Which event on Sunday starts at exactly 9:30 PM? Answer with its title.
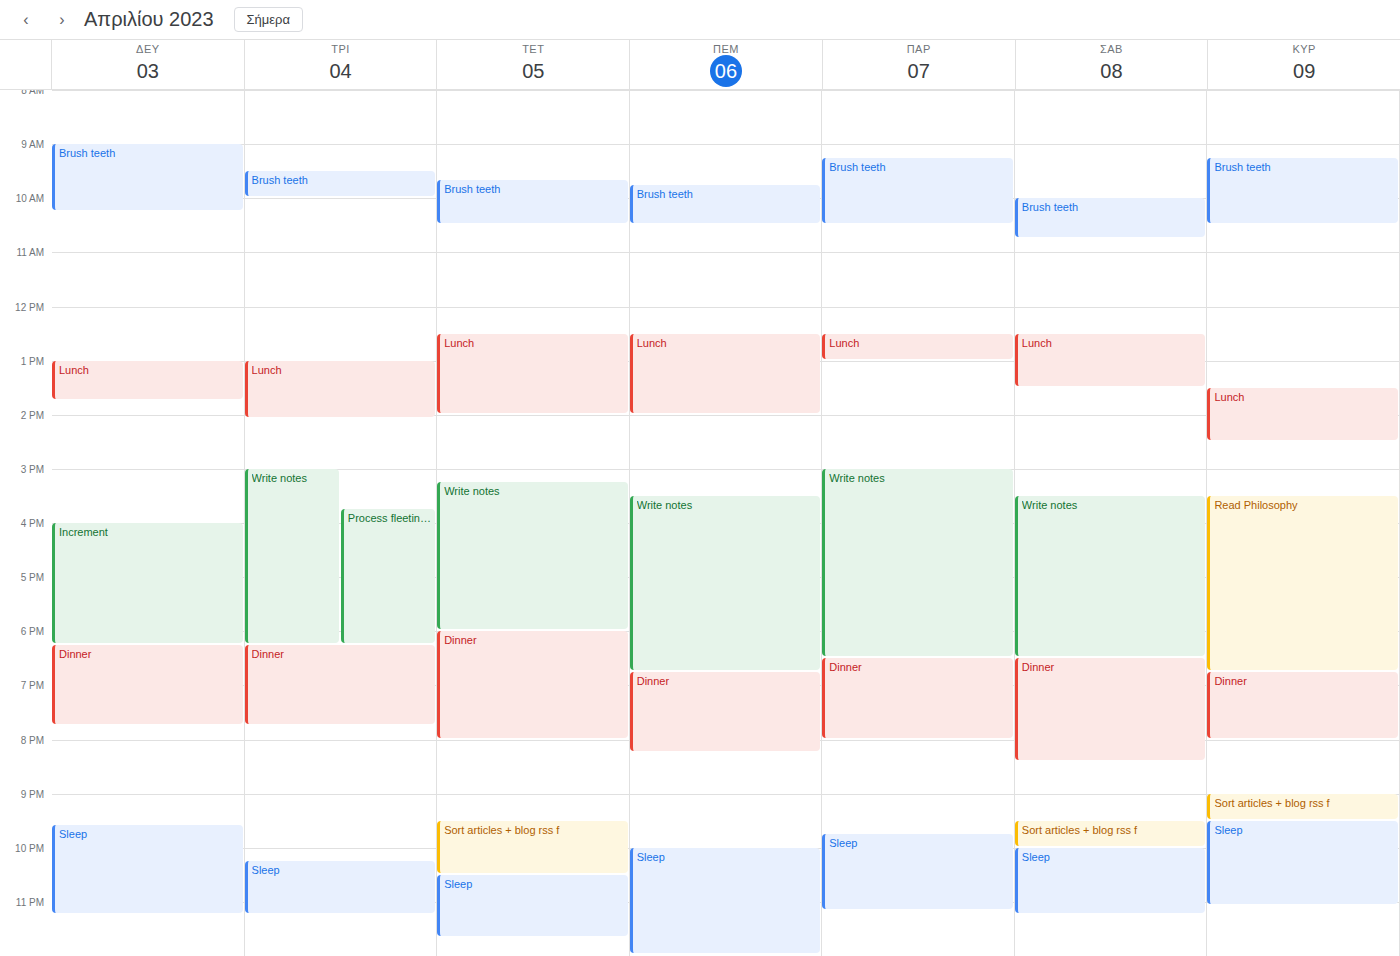
"Sleep"